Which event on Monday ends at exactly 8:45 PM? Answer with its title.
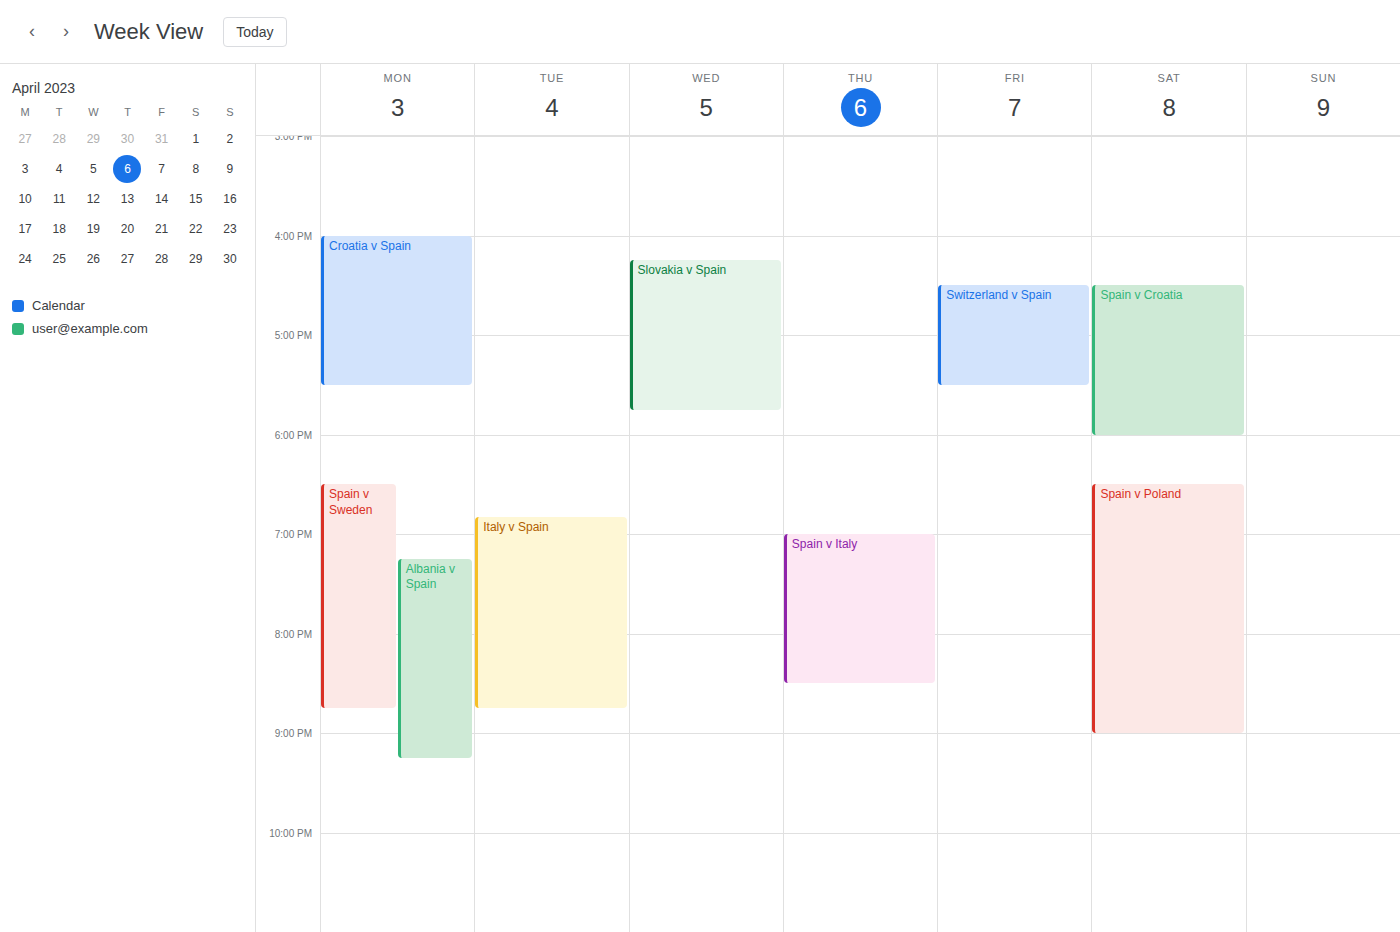
"Spain v Sweden"